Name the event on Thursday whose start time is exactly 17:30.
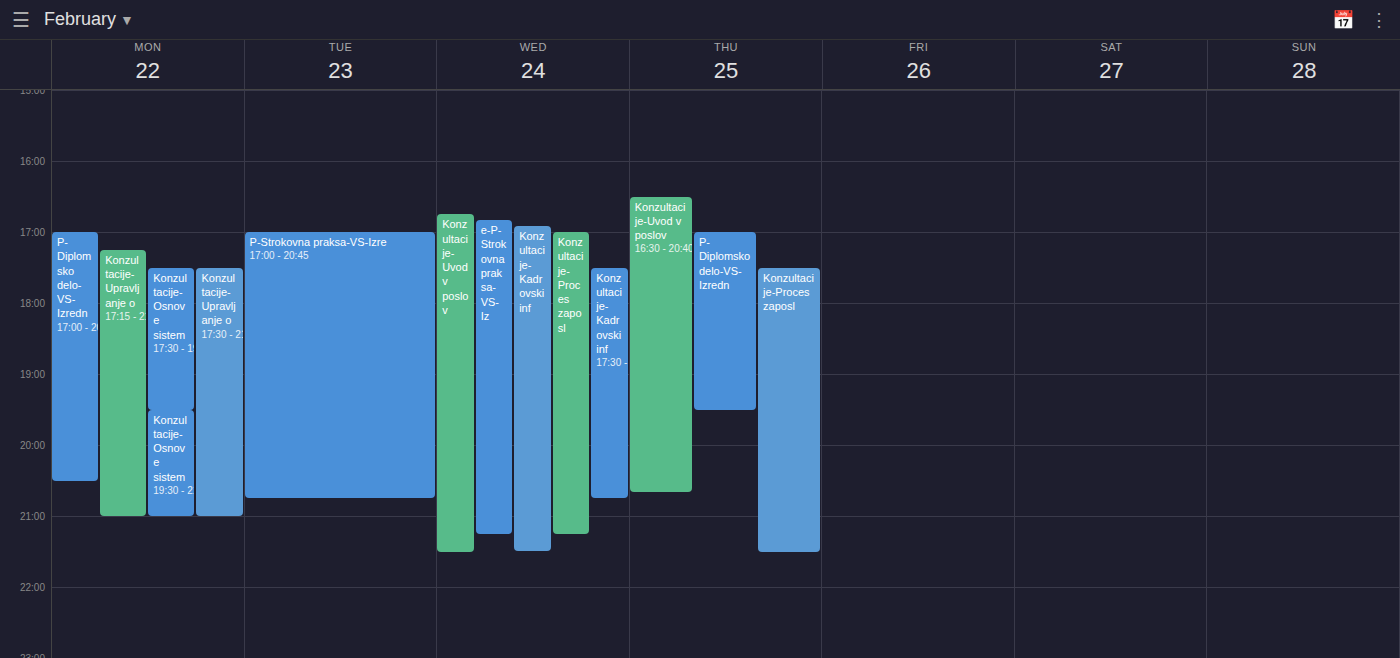
"Konzultacije-Proces zaposl"